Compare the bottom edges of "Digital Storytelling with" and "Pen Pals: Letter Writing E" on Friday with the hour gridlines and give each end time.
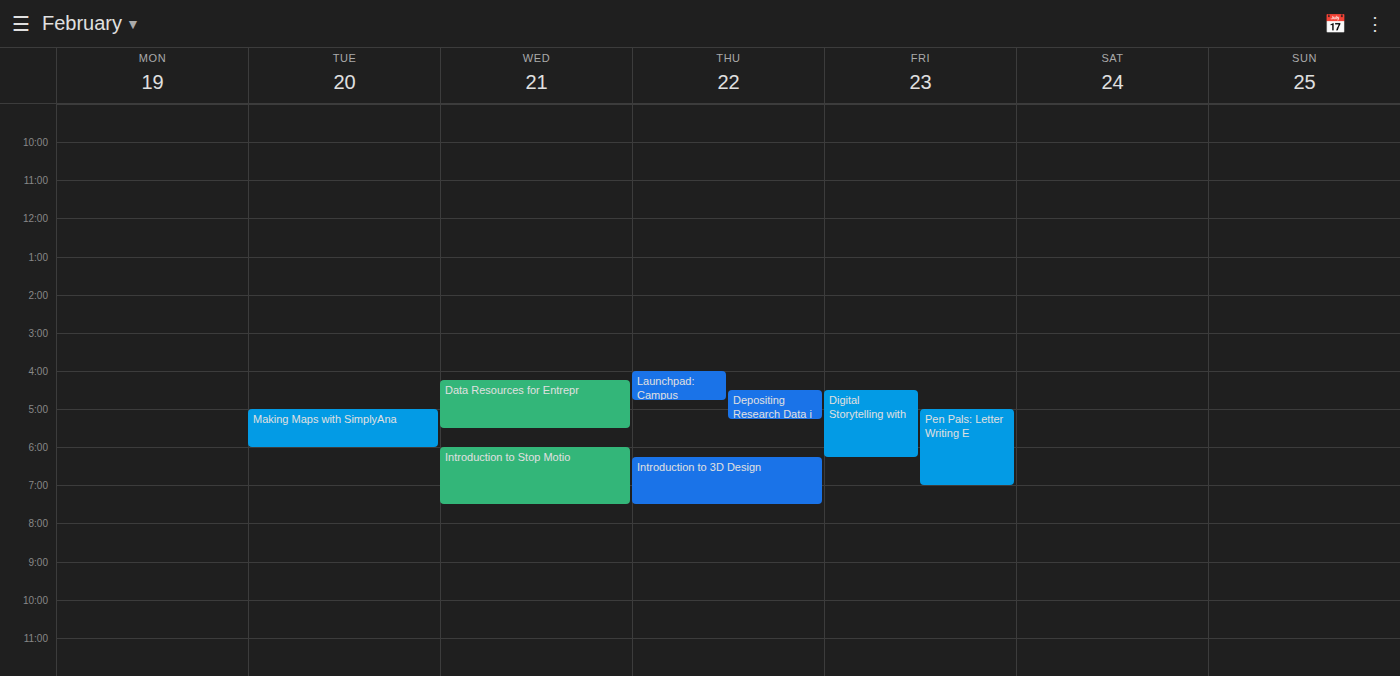
"Digital Storytelling with": 6:15 PM, neither: a quarter of the way from the 6 PM line to the 7 PM line. "Pen Pals: Letter Writing E": 7:00 PM, exactly on the 7 PM line.